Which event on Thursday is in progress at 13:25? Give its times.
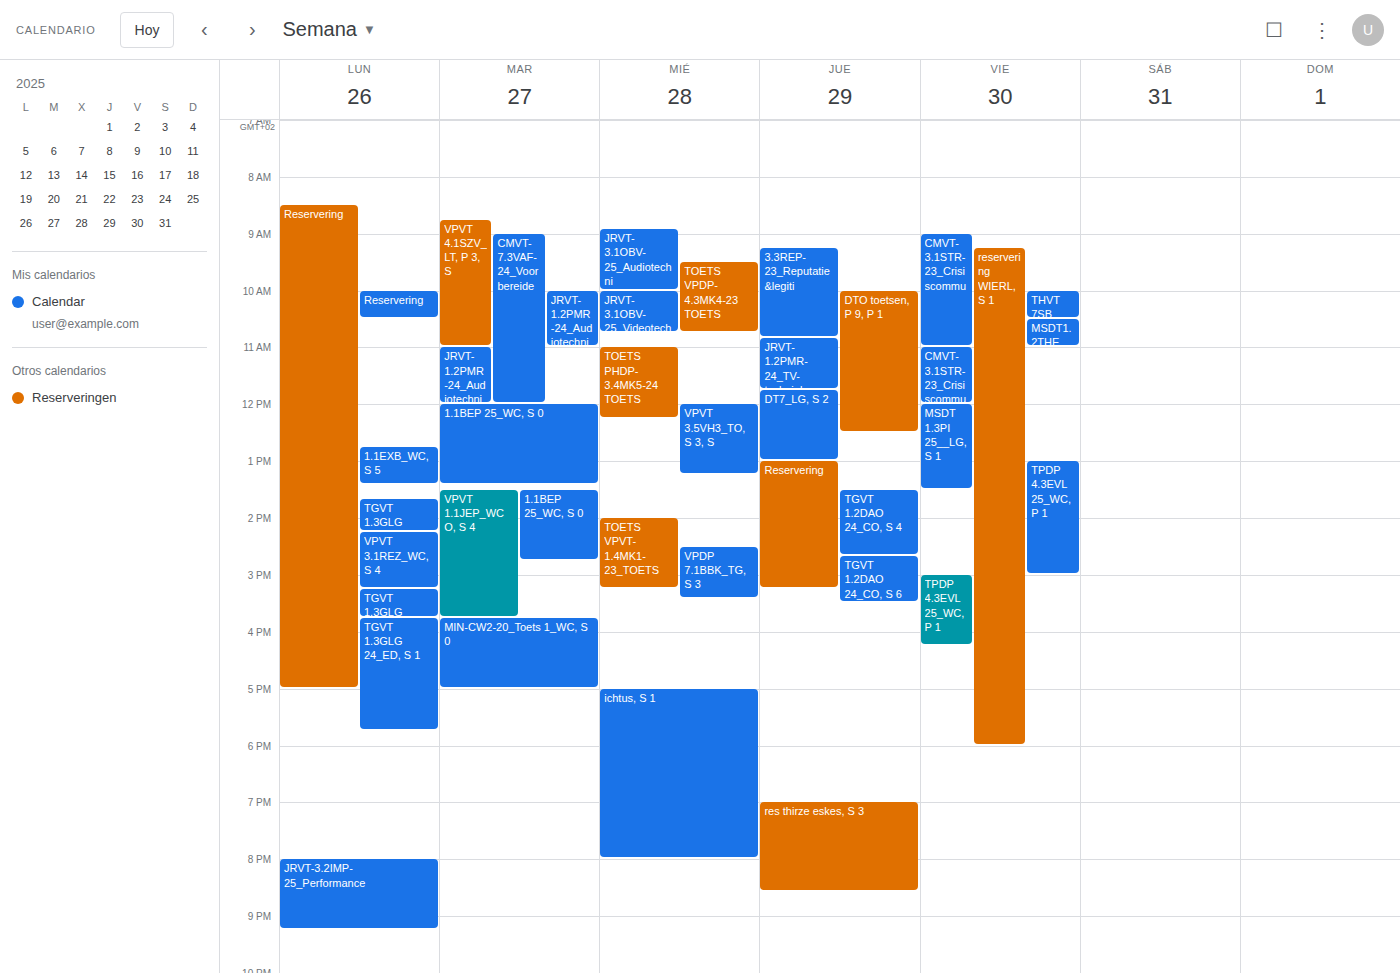
"Reservering", 13:00 to 15:15